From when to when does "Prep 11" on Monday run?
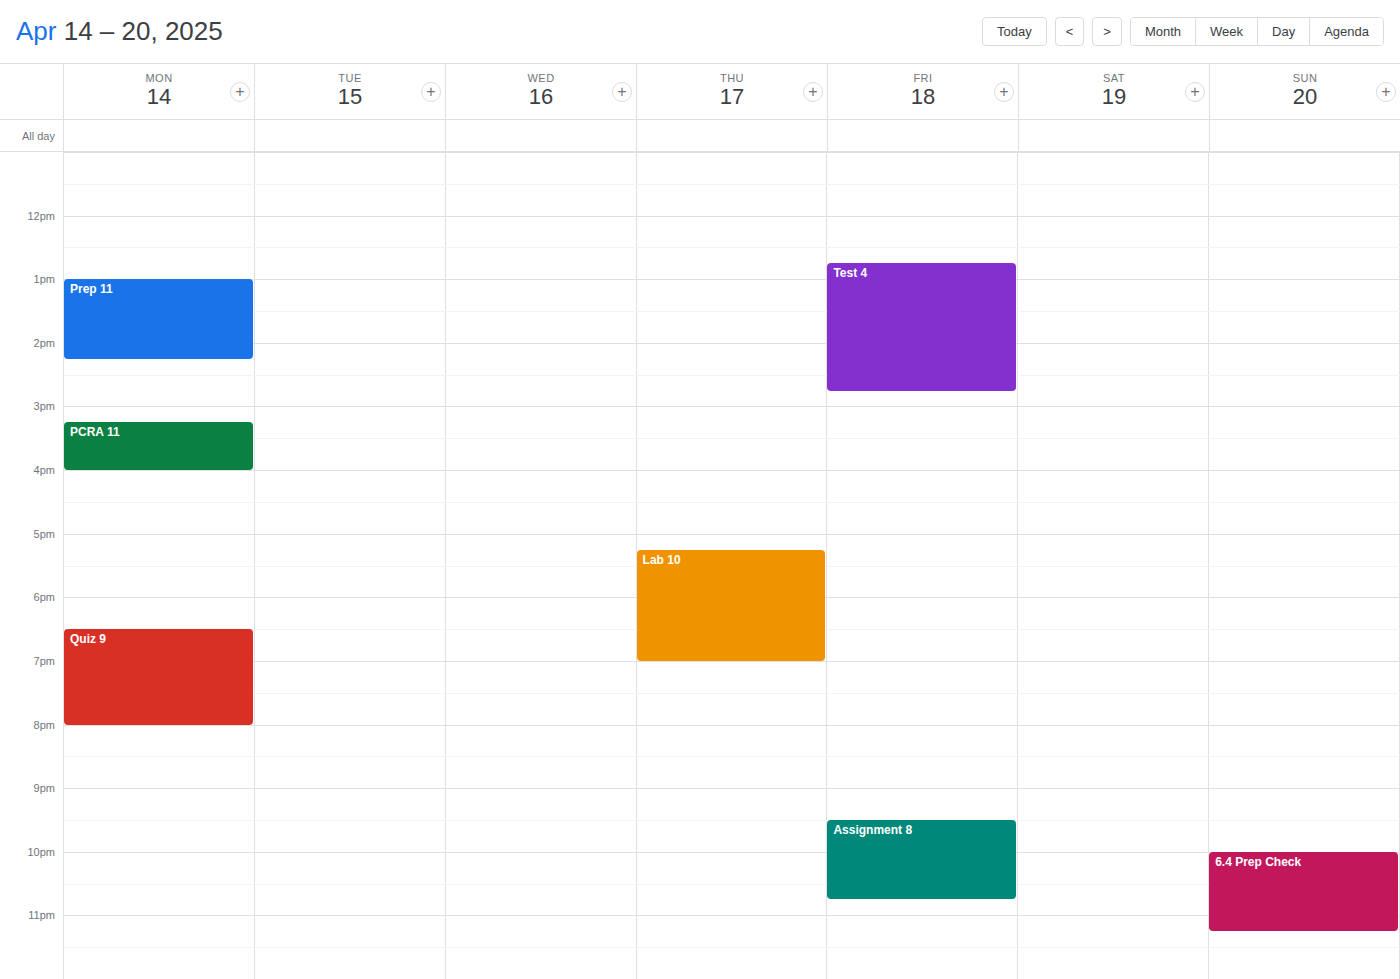
1:00 PM to 2:15 PM